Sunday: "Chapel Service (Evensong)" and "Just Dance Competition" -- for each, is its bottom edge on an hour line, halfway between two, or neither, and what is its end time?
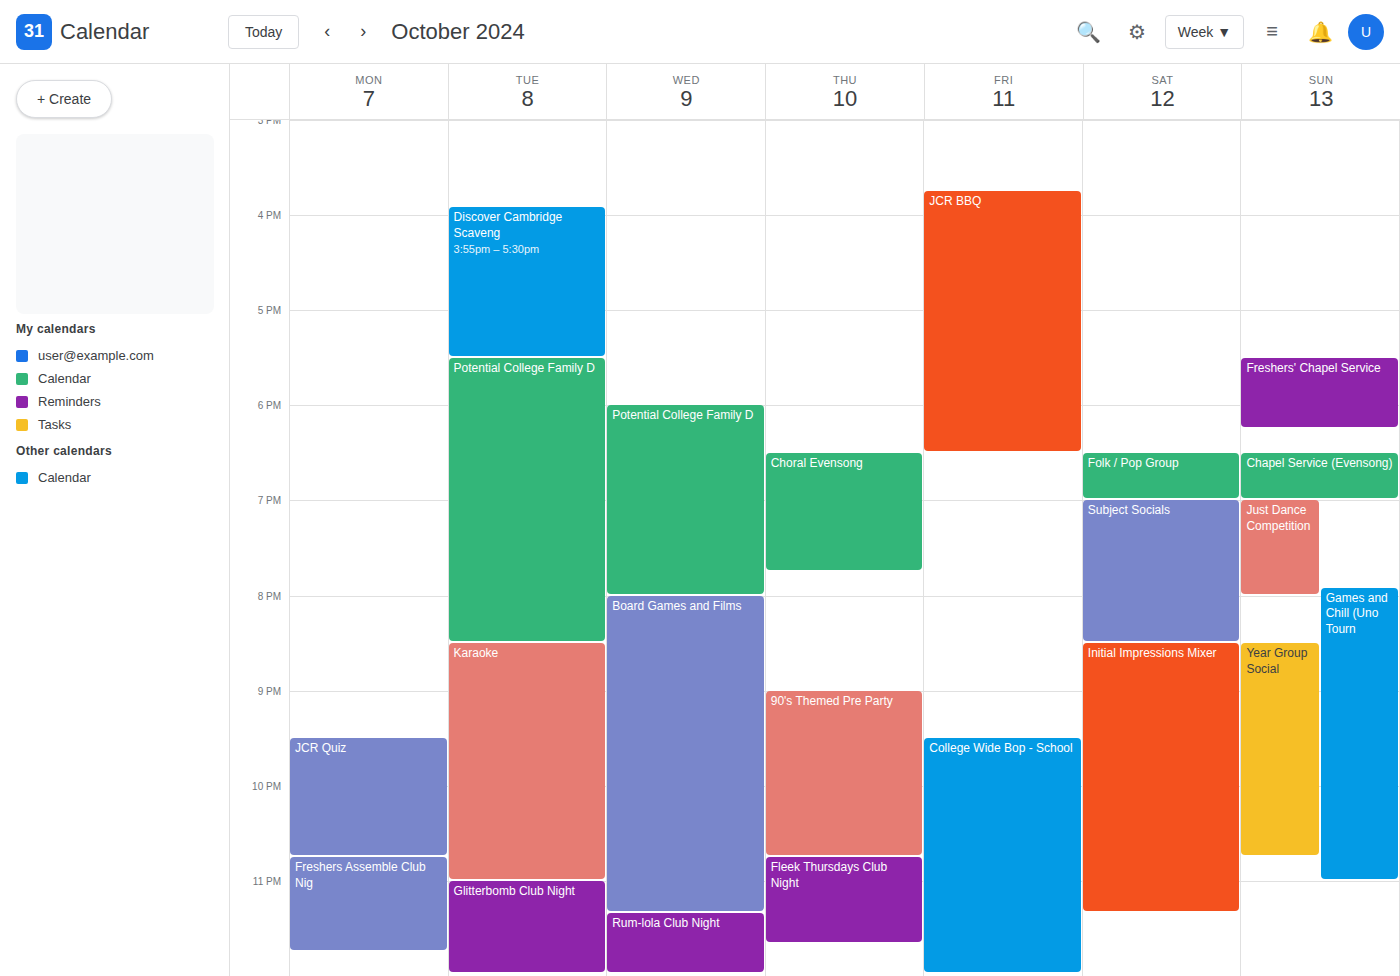
"Chapel Service (Evensong)": 7:00 PM, exactly on the 7 PM line. "Just Dance Competition": 8:00 PM, exactly on the 8 PM line.